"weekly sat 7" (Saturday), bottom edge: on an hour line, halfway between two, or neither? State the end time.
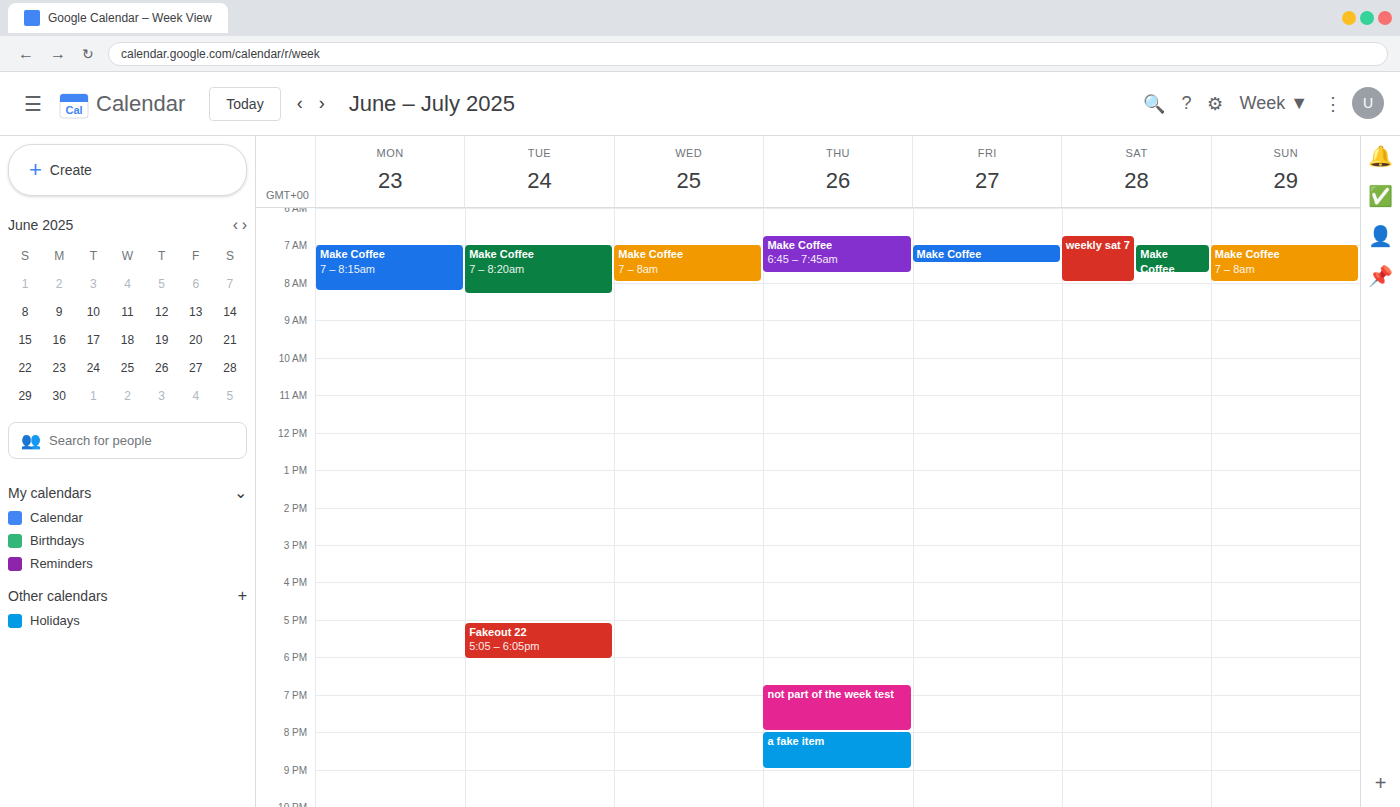
8:00 AM -- exactly on the 8 AM line.